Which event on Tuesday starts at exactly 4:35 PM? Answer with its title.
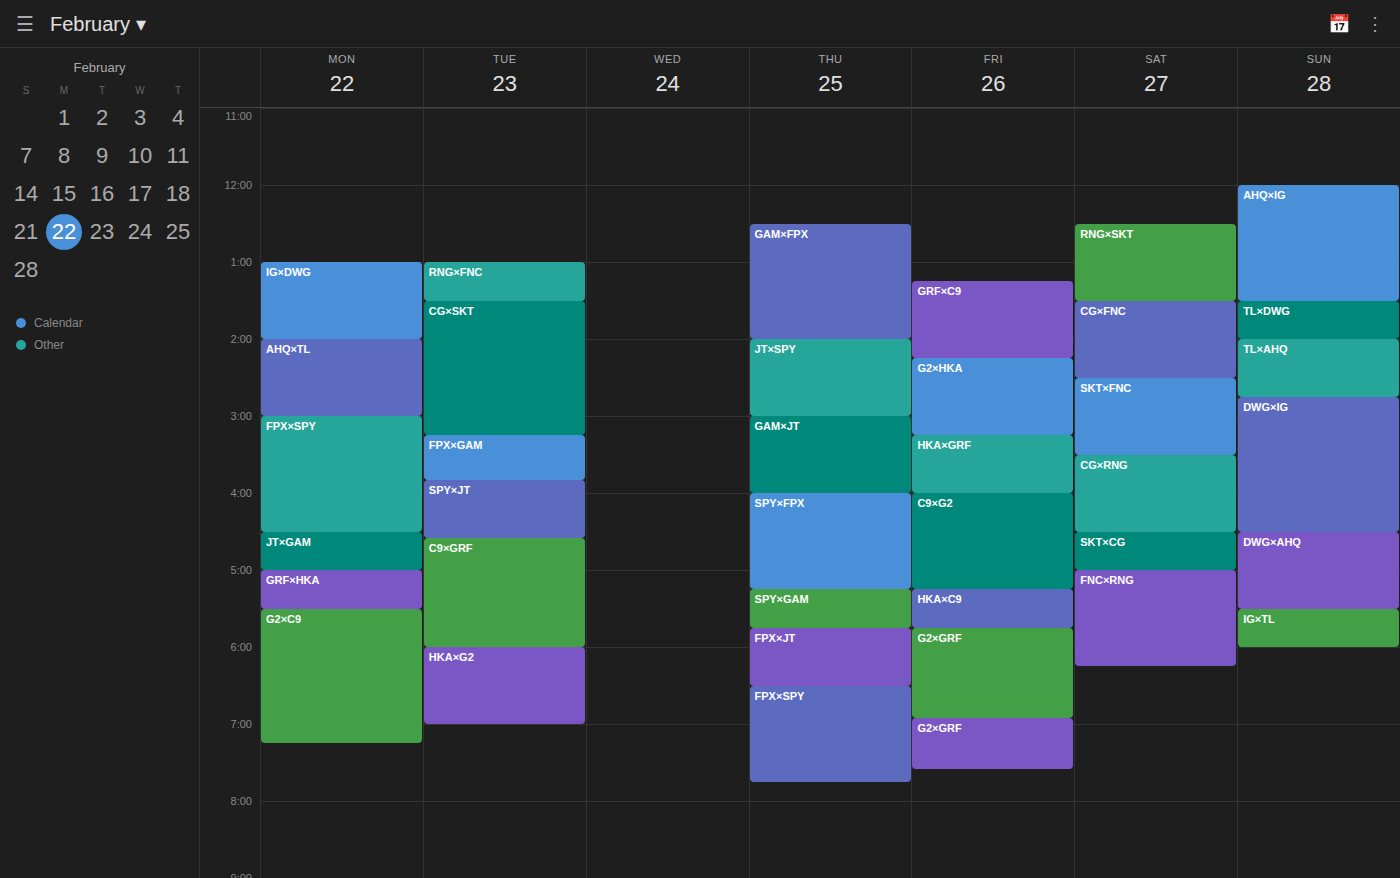
"C9×GRF"